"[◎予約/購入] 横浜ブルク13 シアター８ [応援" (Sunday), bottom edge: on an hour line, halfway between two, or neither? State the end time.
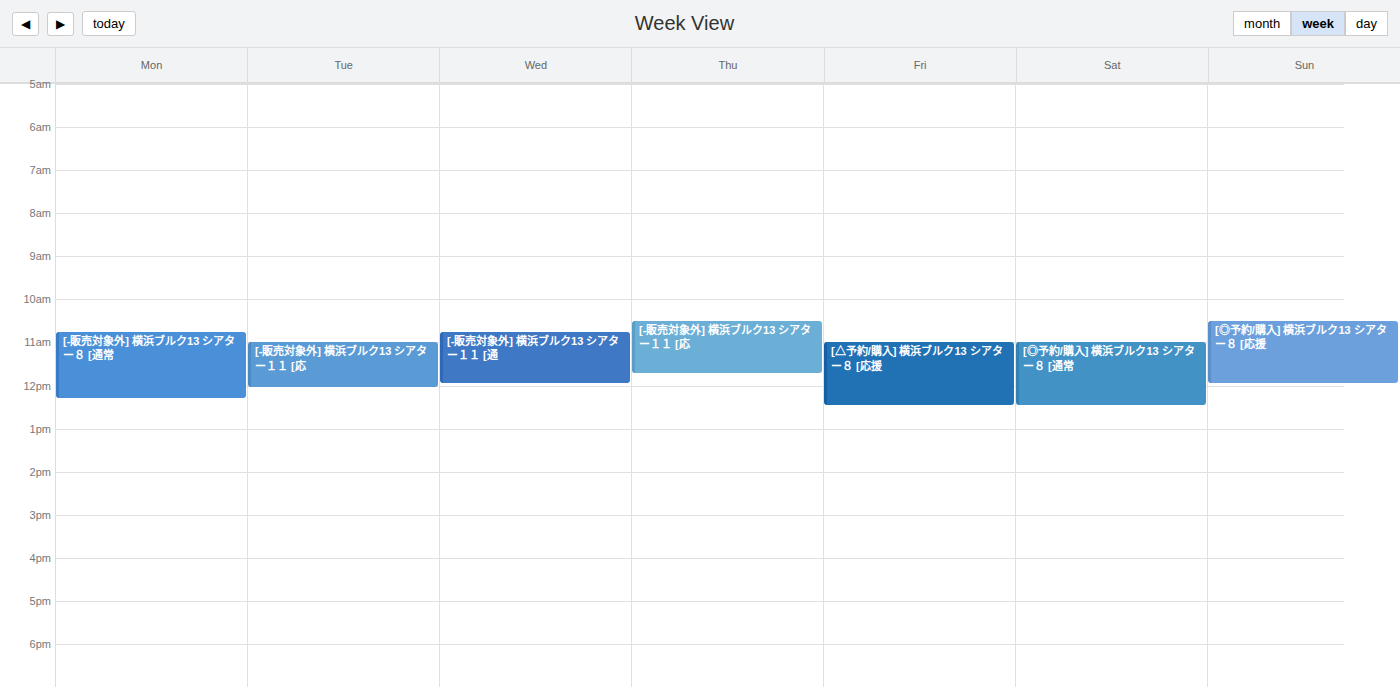
12:00 PM -- exactly on the 12 PM line.